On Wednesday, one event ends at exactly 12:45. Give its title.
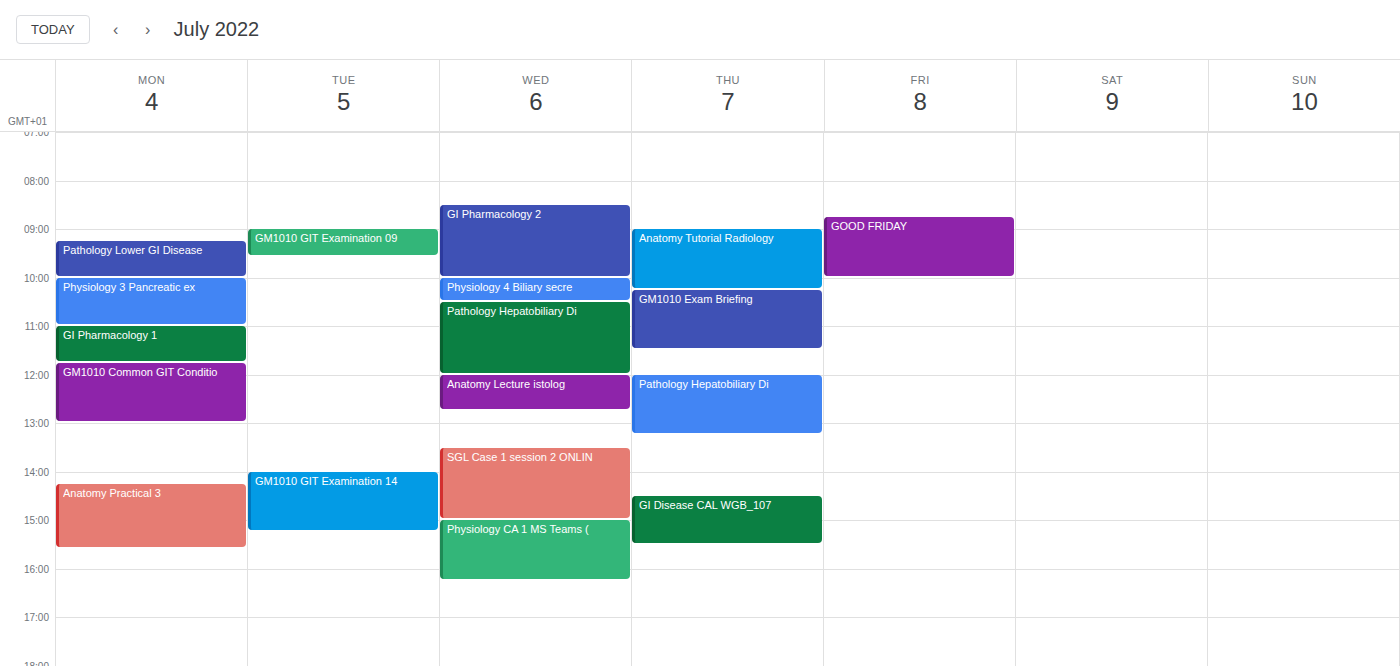
"Anatomy Lecture istolog"